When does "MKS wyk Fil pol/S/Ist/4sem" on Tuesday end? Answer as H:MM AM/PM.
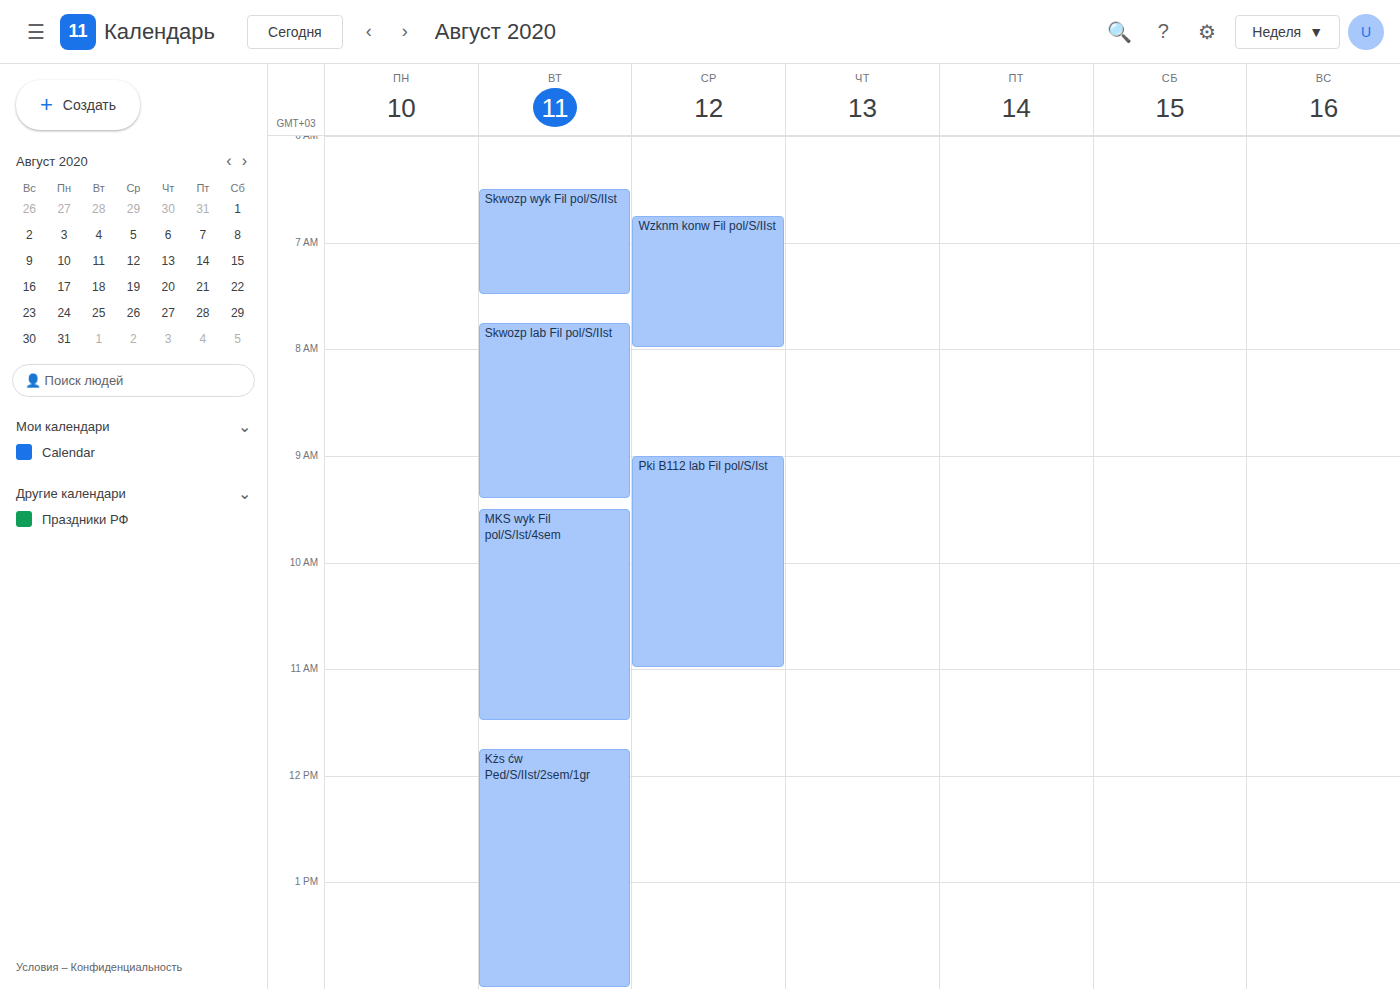
11:30 AM